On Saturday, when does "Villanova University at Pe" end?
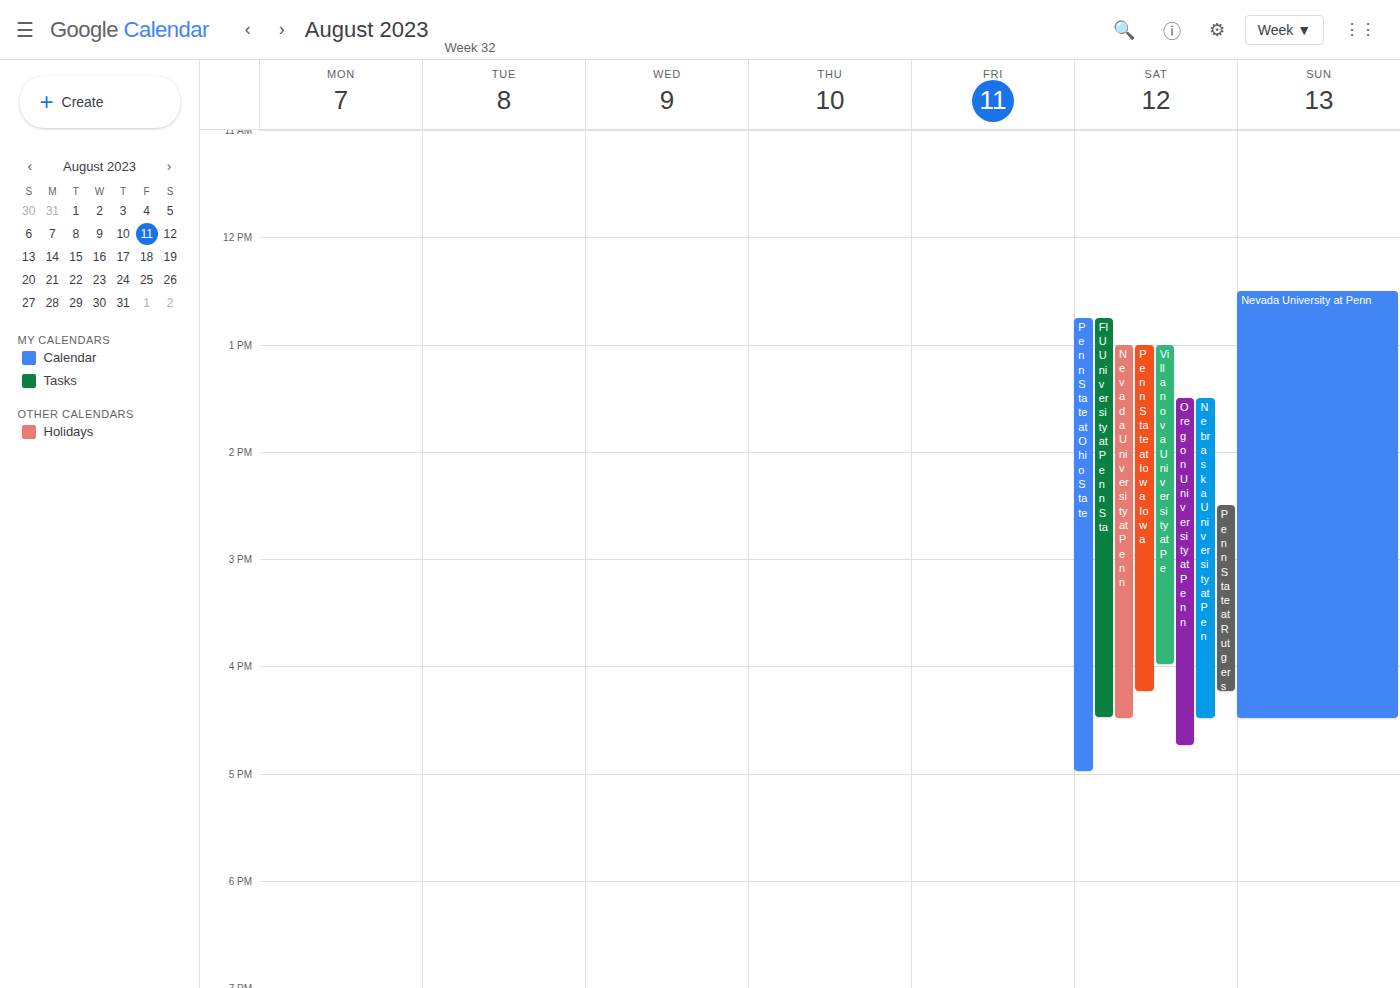
4:00 PM